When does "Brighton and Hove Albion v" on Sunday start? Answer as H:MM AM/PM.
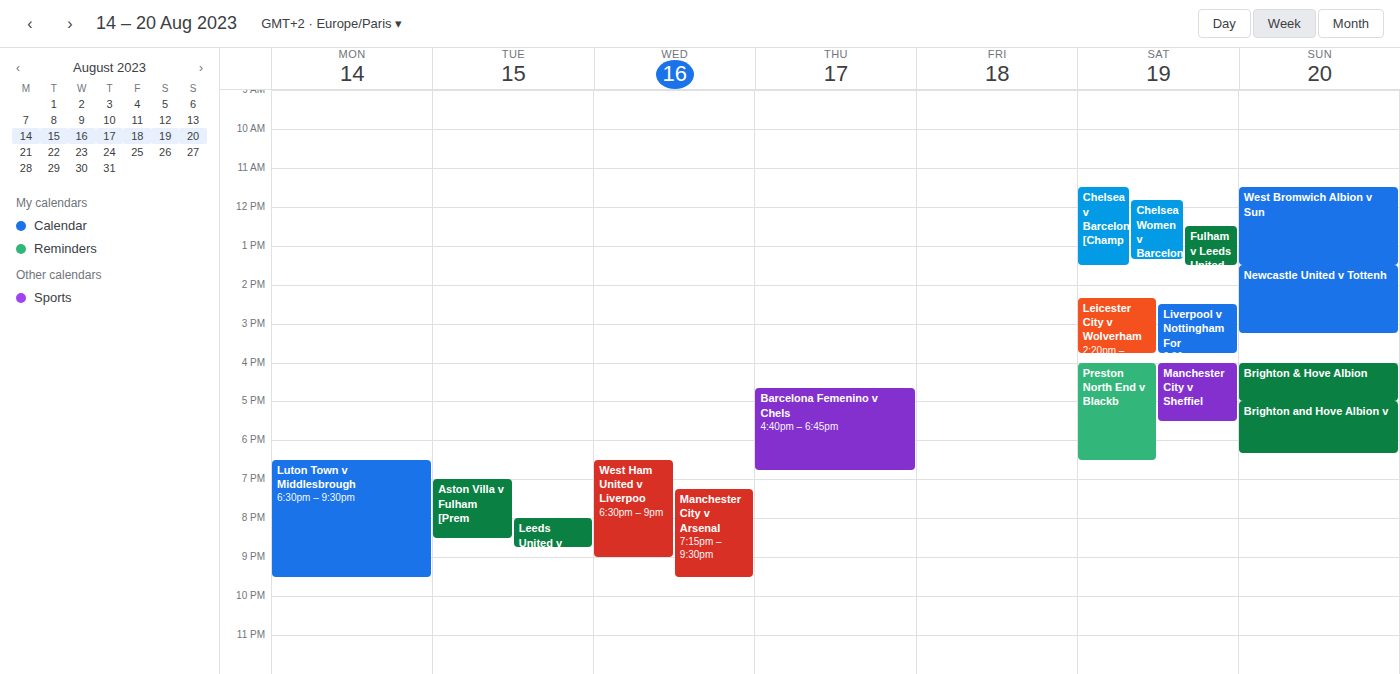
5:00 PM